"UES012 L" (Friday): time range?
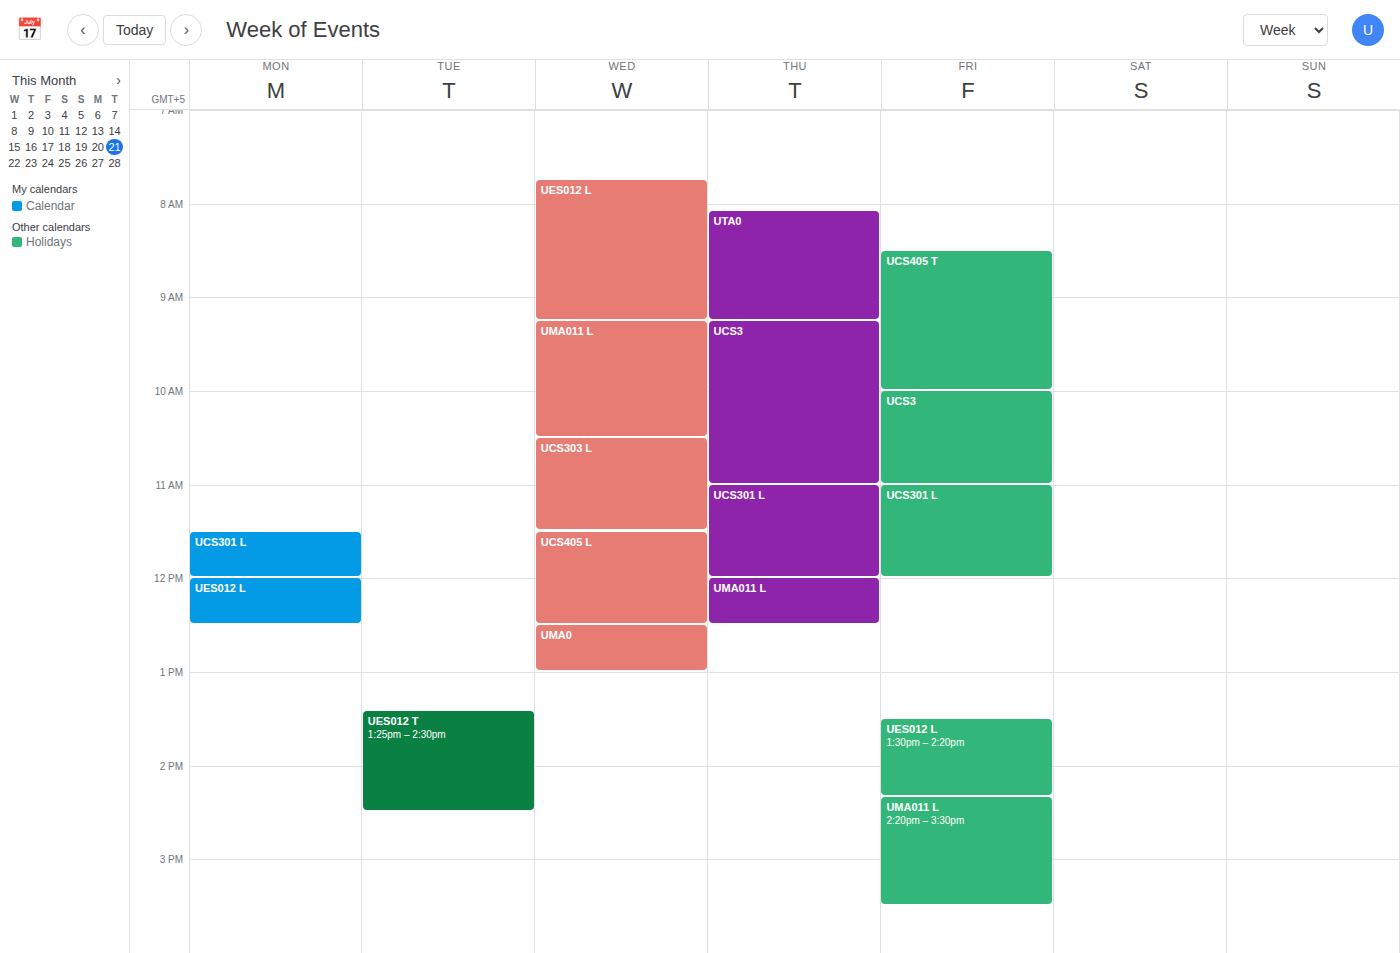
1:30 PM to 2:20 PM